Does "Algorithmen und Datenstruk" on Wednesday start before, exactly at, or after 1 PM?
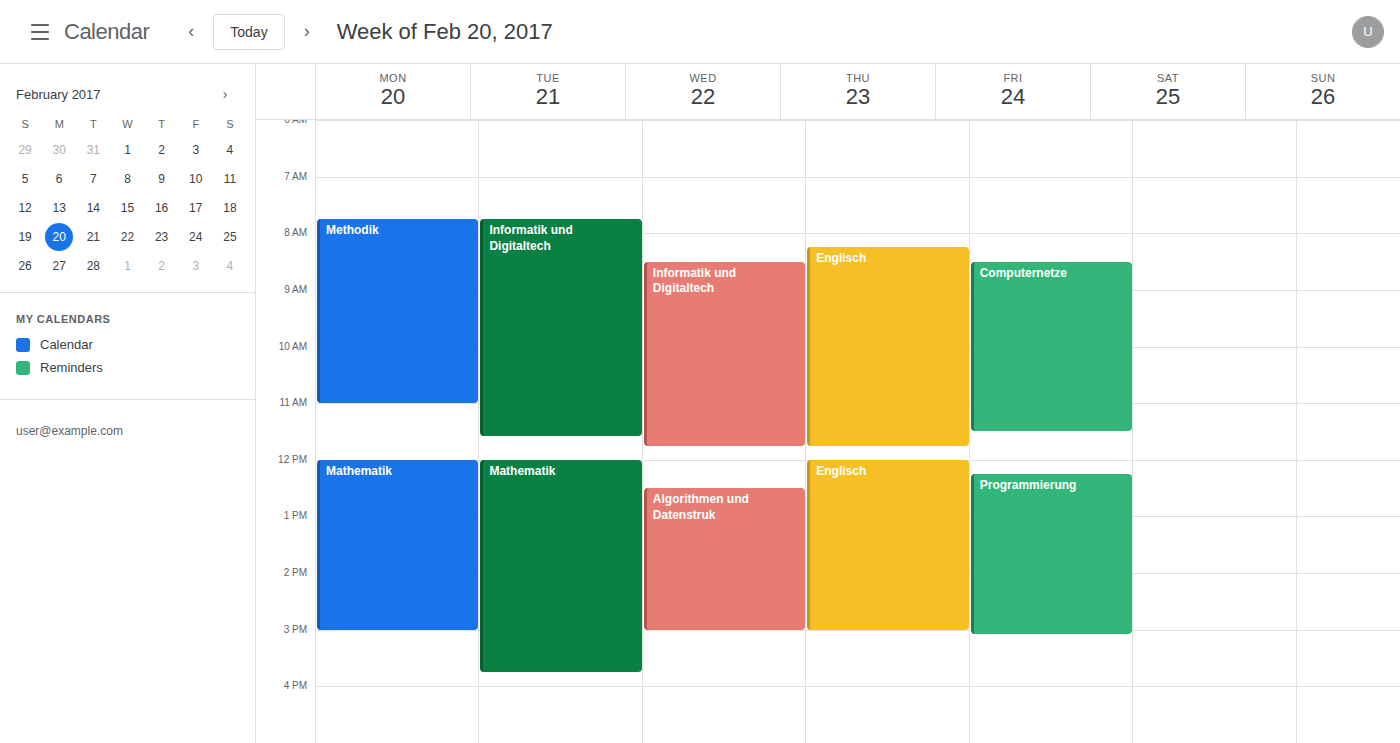
12:30 PM -- before 1 PM, 30 minutes above the 1 PM line.